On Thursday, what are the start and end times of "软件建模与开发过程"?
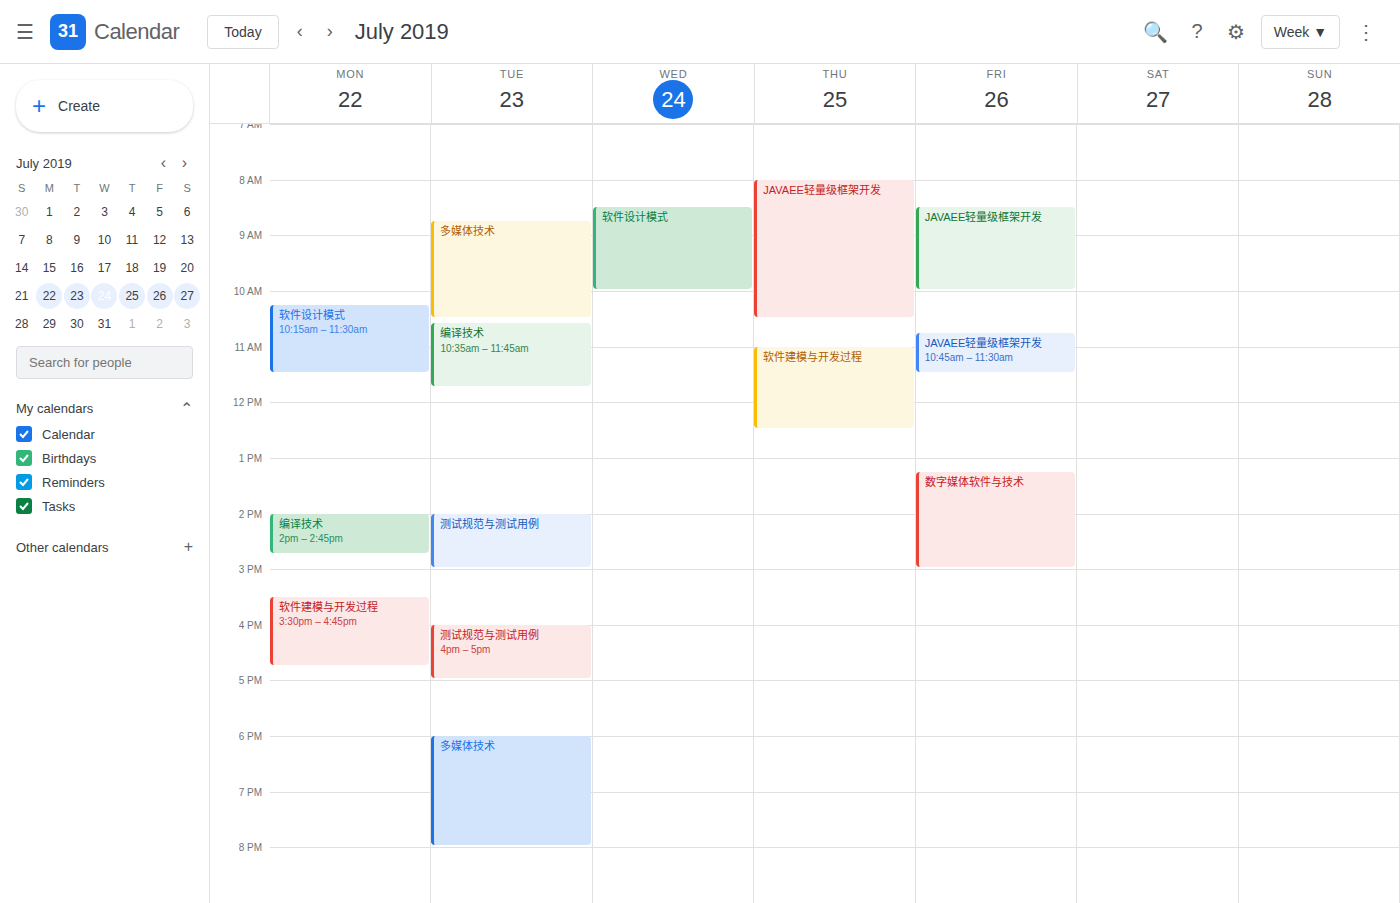
11:00 AM to 12:30 PM